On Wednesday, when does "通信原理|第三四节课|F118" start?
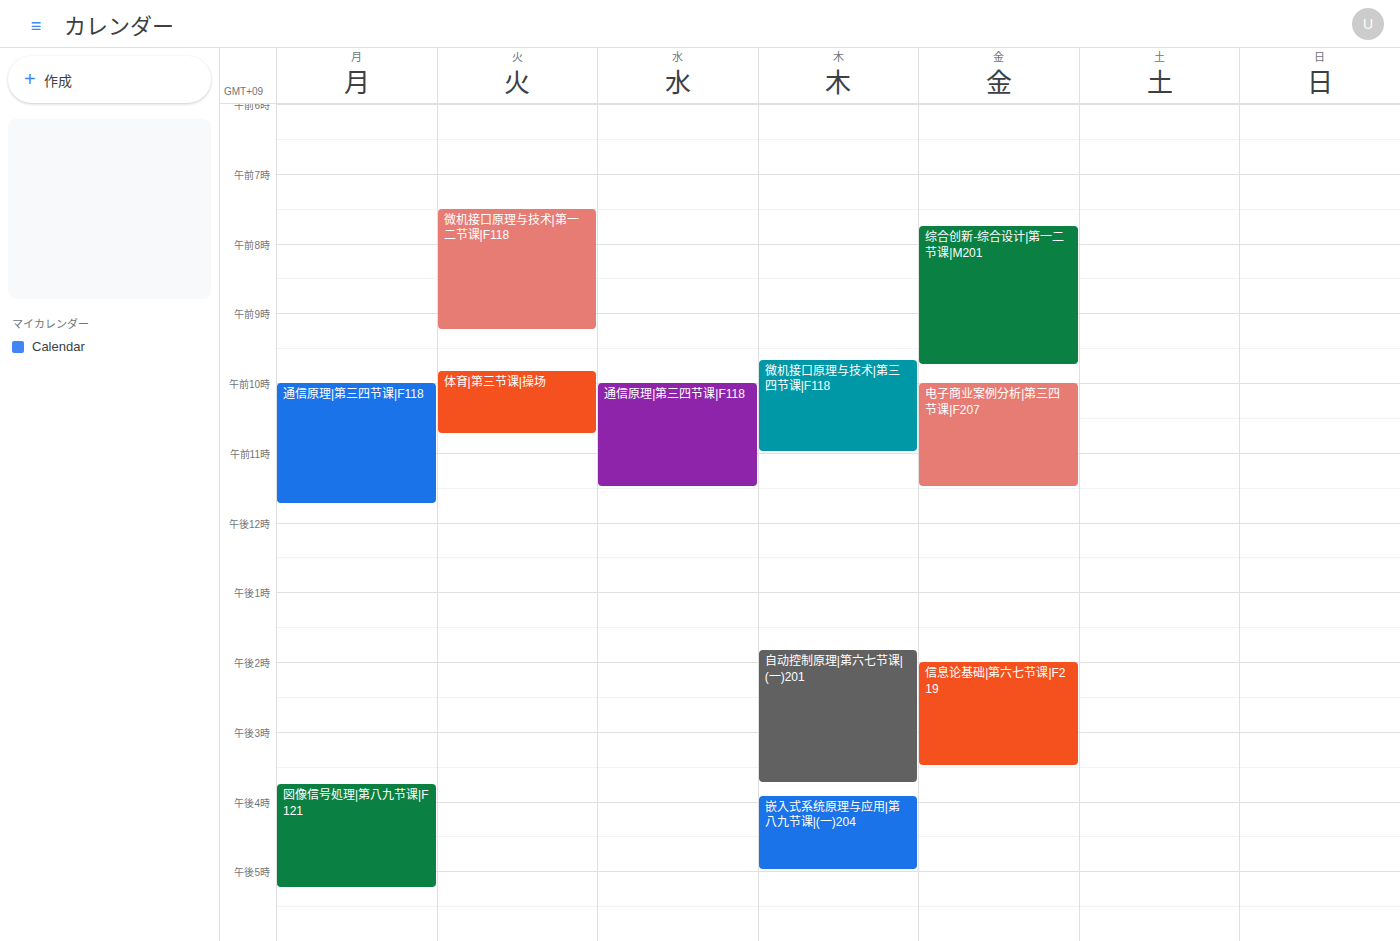
10:00 AM